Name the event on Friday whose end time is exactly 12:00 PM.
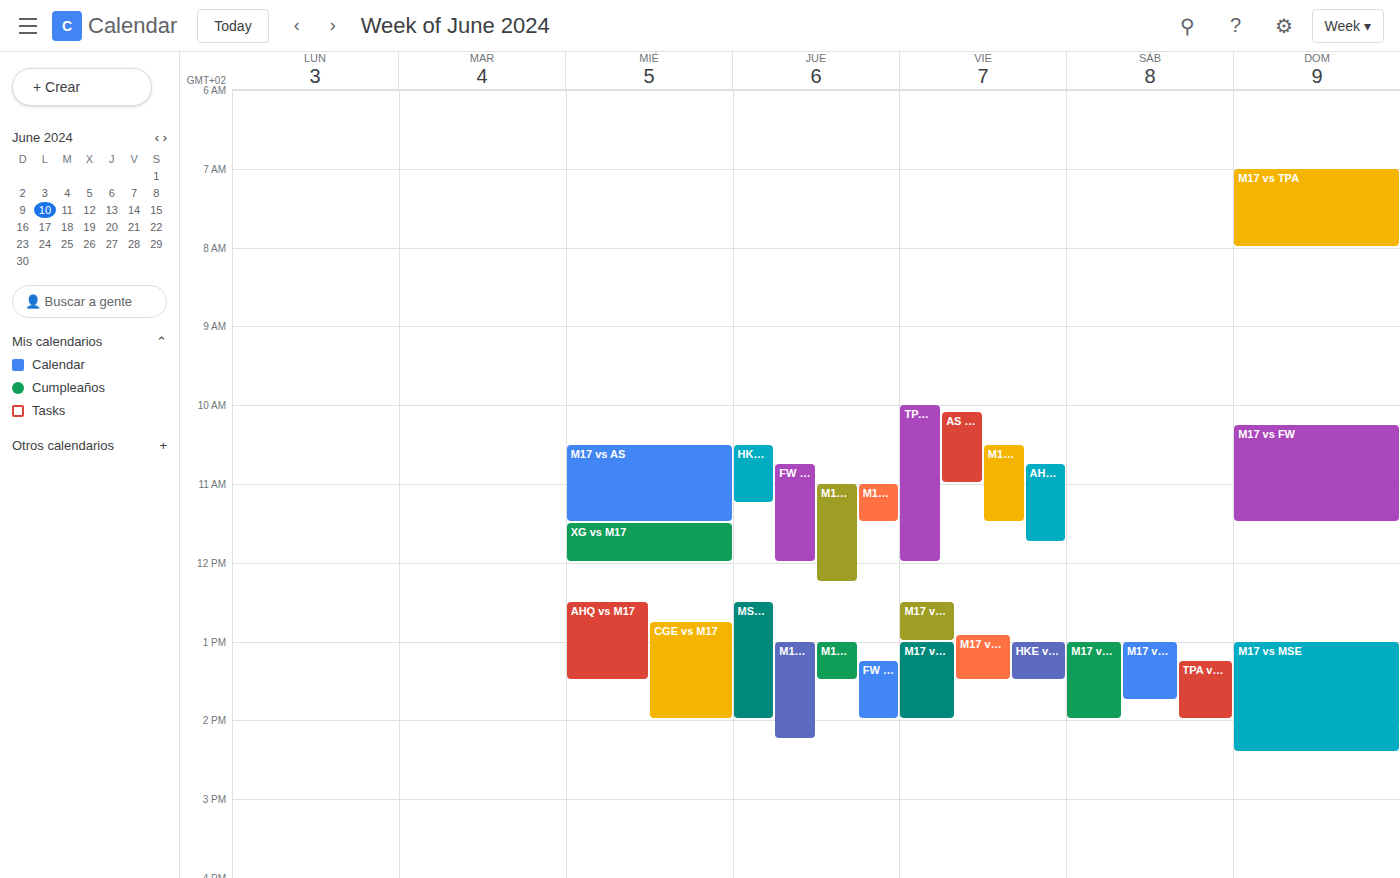
"TPA vs M17"